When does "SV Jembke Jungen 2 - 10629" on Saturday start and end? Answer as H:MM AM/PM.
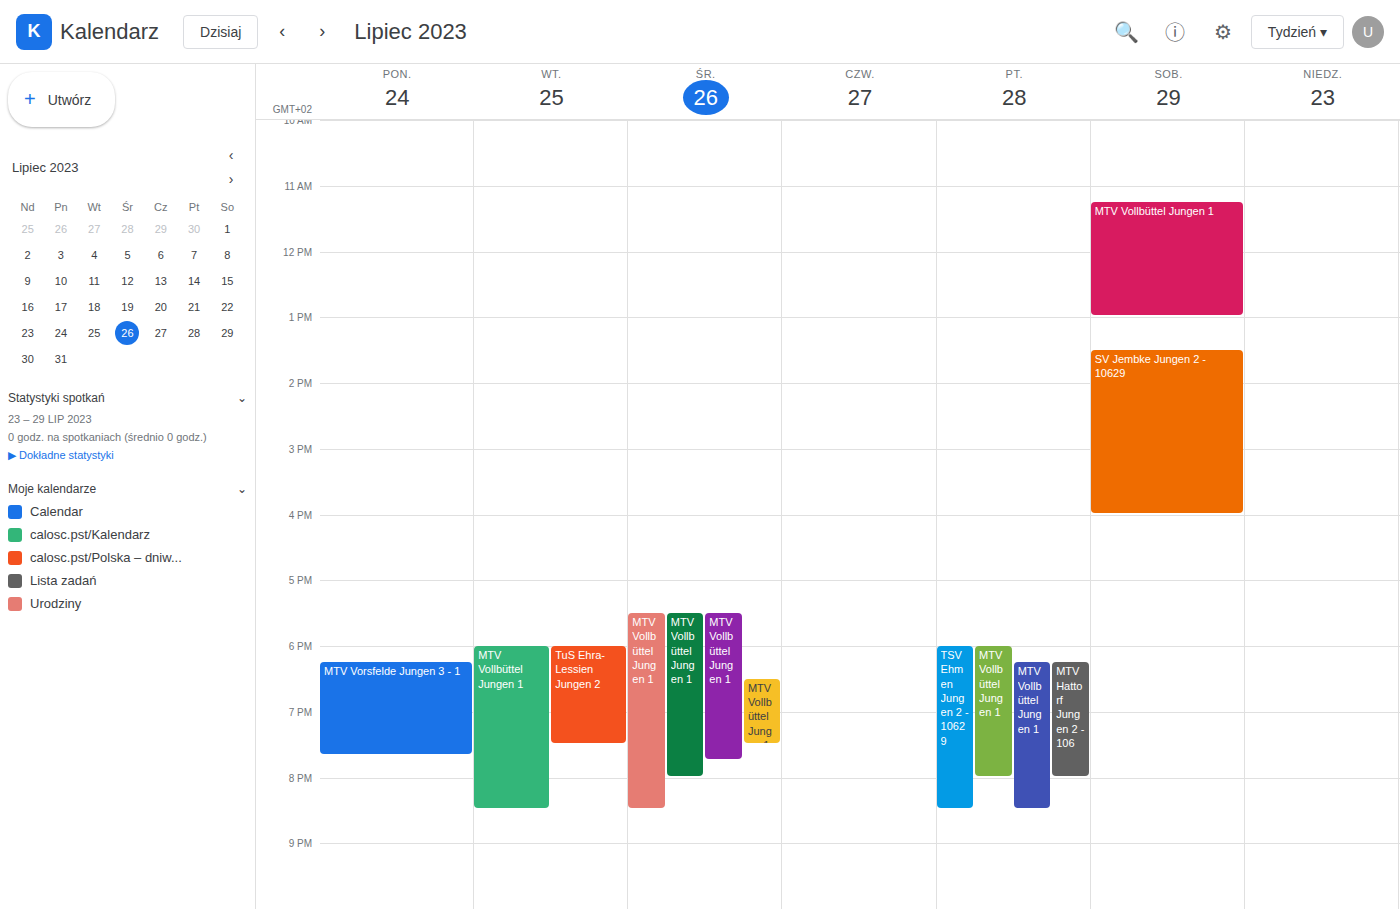
1:30 PM to 4:00 PM